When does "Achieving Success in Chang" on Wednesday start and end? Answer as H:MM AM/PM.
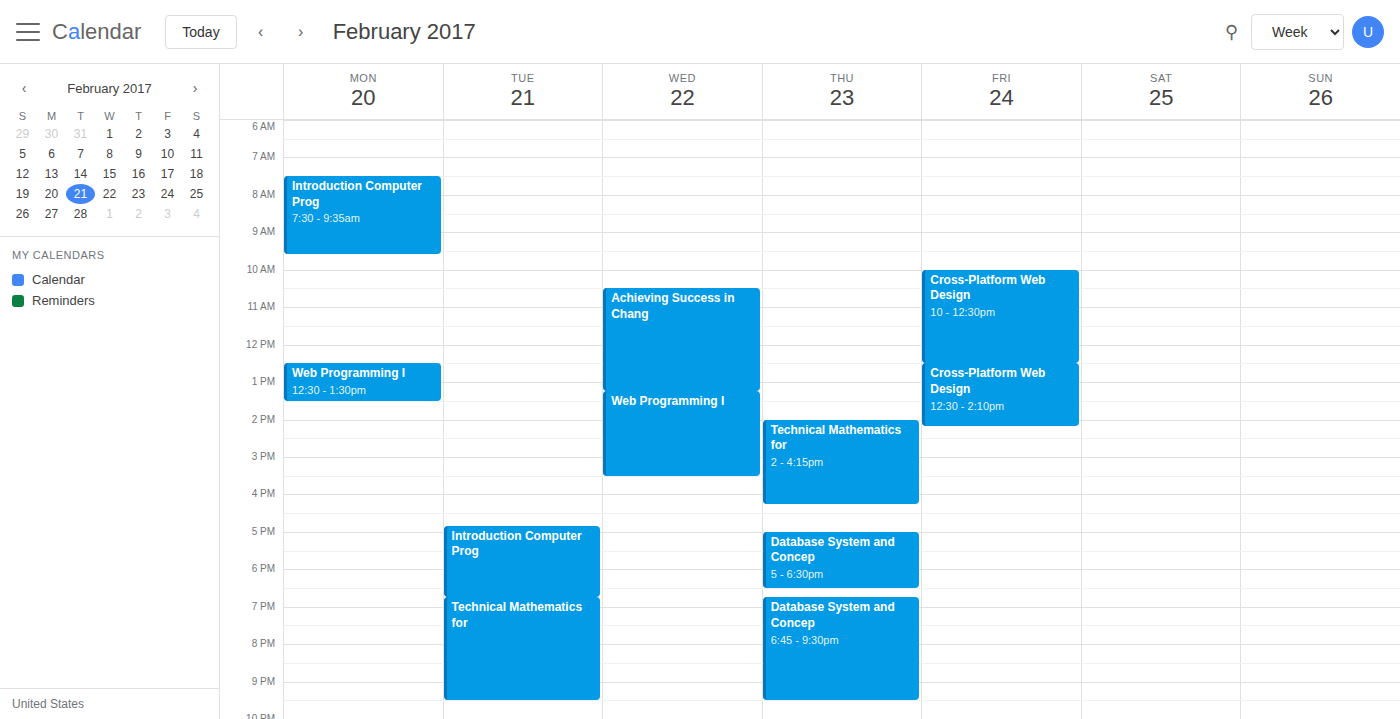
10:30 AM to 1:15 PM